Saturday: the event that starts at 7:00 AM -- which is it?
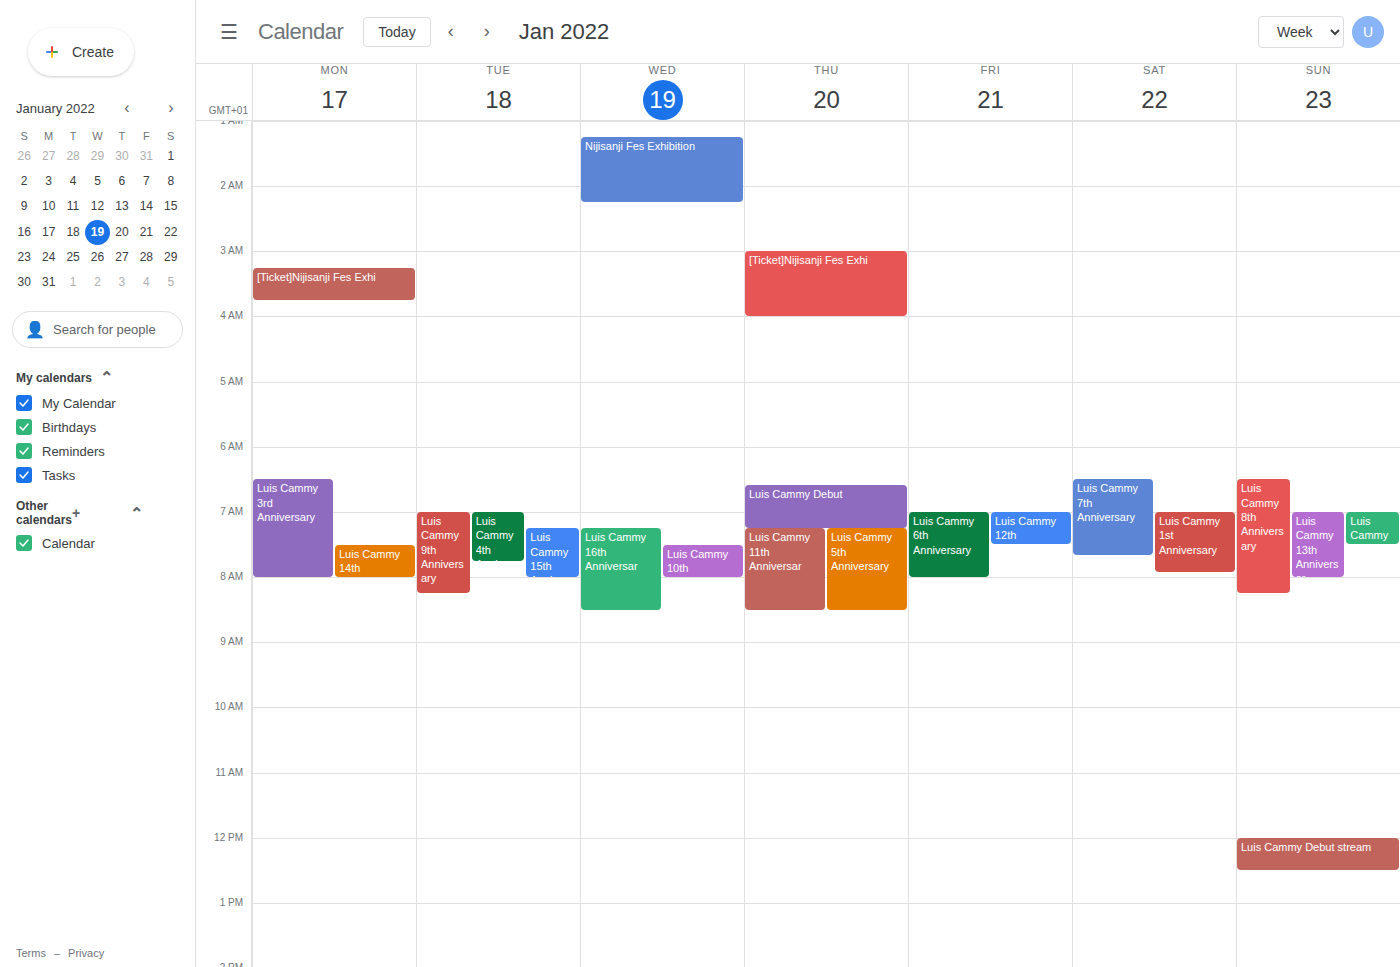
"Luis Cammy 1st Anniversary"